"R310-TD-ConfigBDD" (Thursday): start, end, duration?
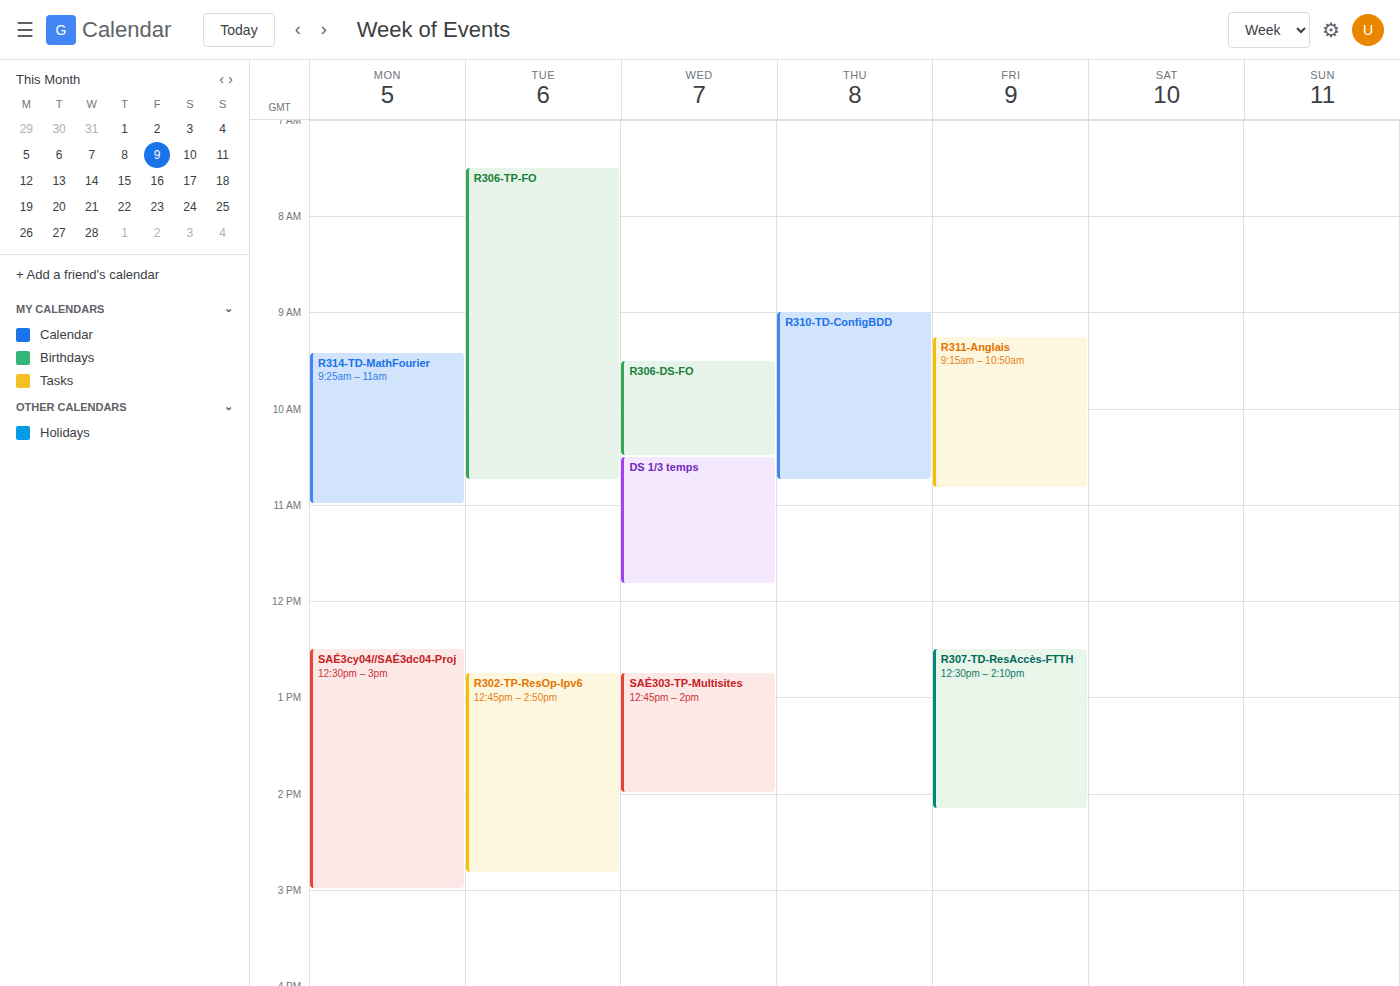
9:00 AM to 10:45 AM, 1 hour 45 minutes